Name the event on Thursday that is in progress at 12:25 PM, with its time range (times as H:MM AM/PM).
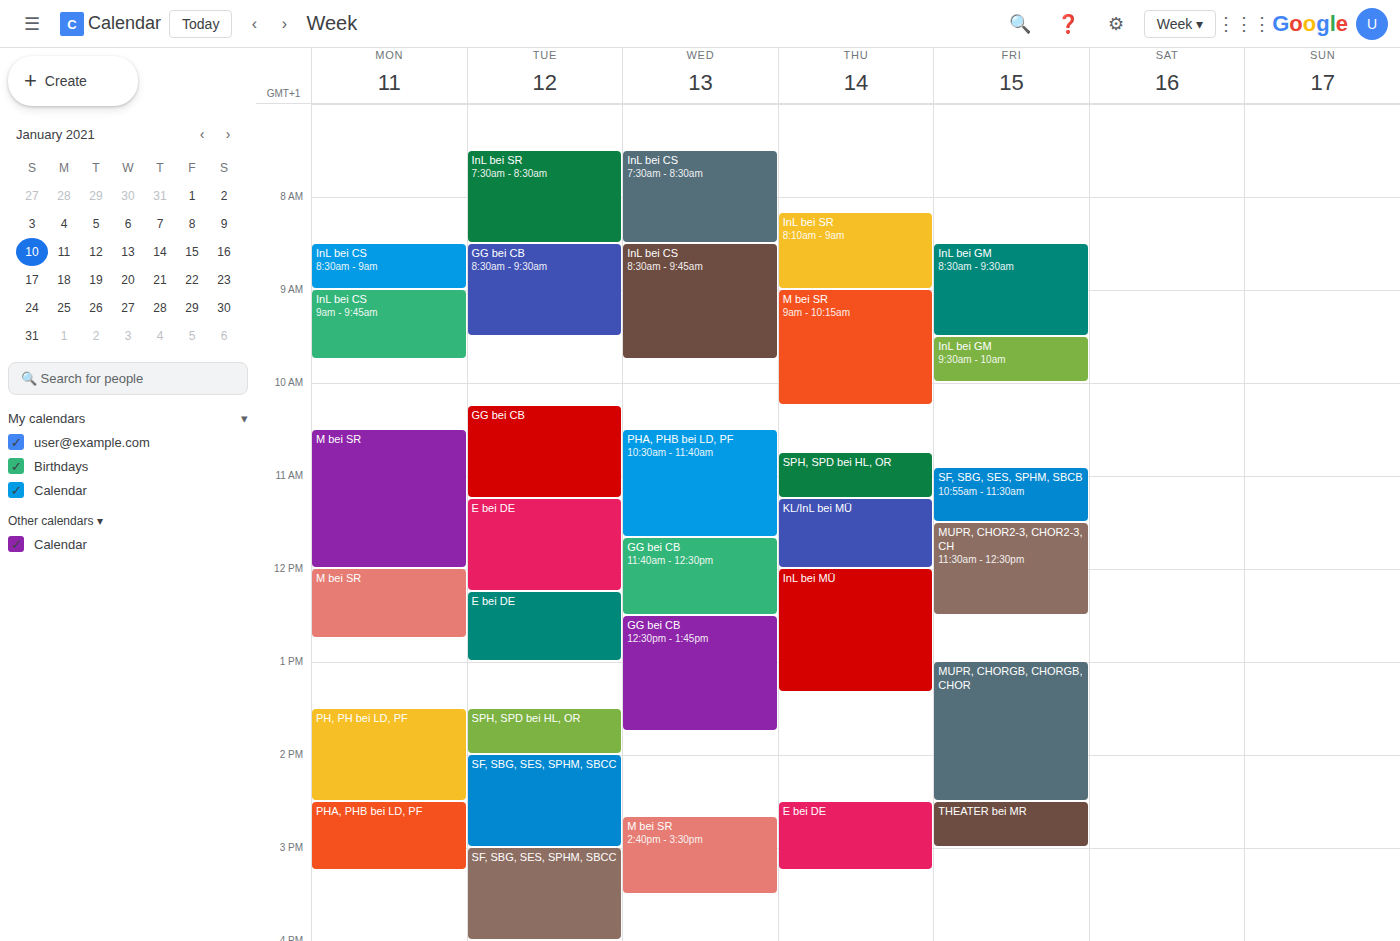
"InL bei MÜ", 12:00 PM to 1:20 PM